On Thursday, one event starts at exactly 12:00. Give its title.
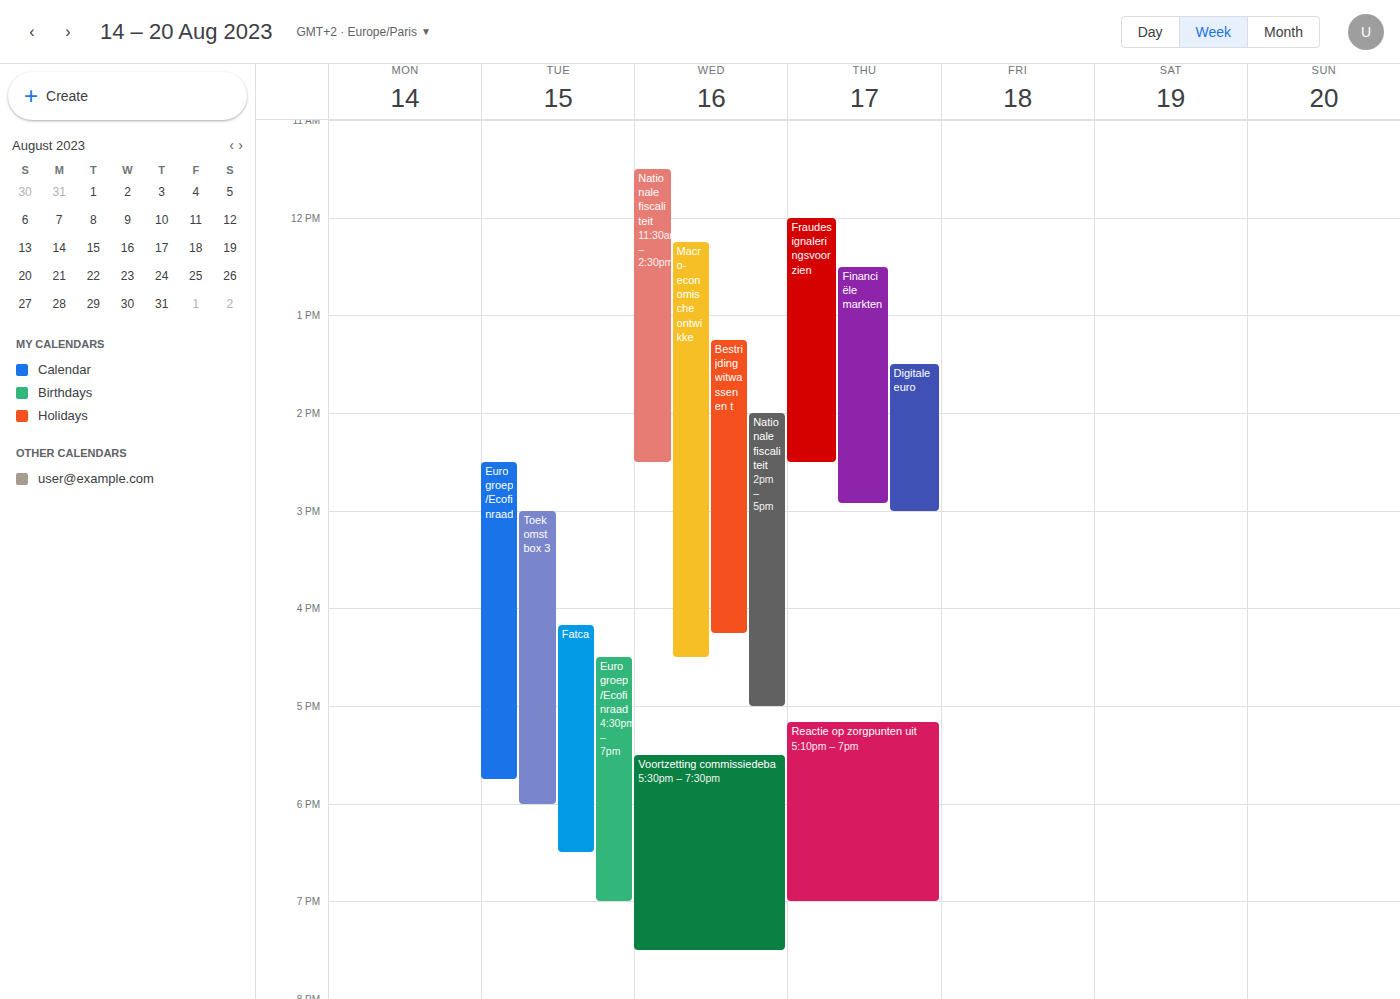
"Fraudesignaleringsvoorzien"